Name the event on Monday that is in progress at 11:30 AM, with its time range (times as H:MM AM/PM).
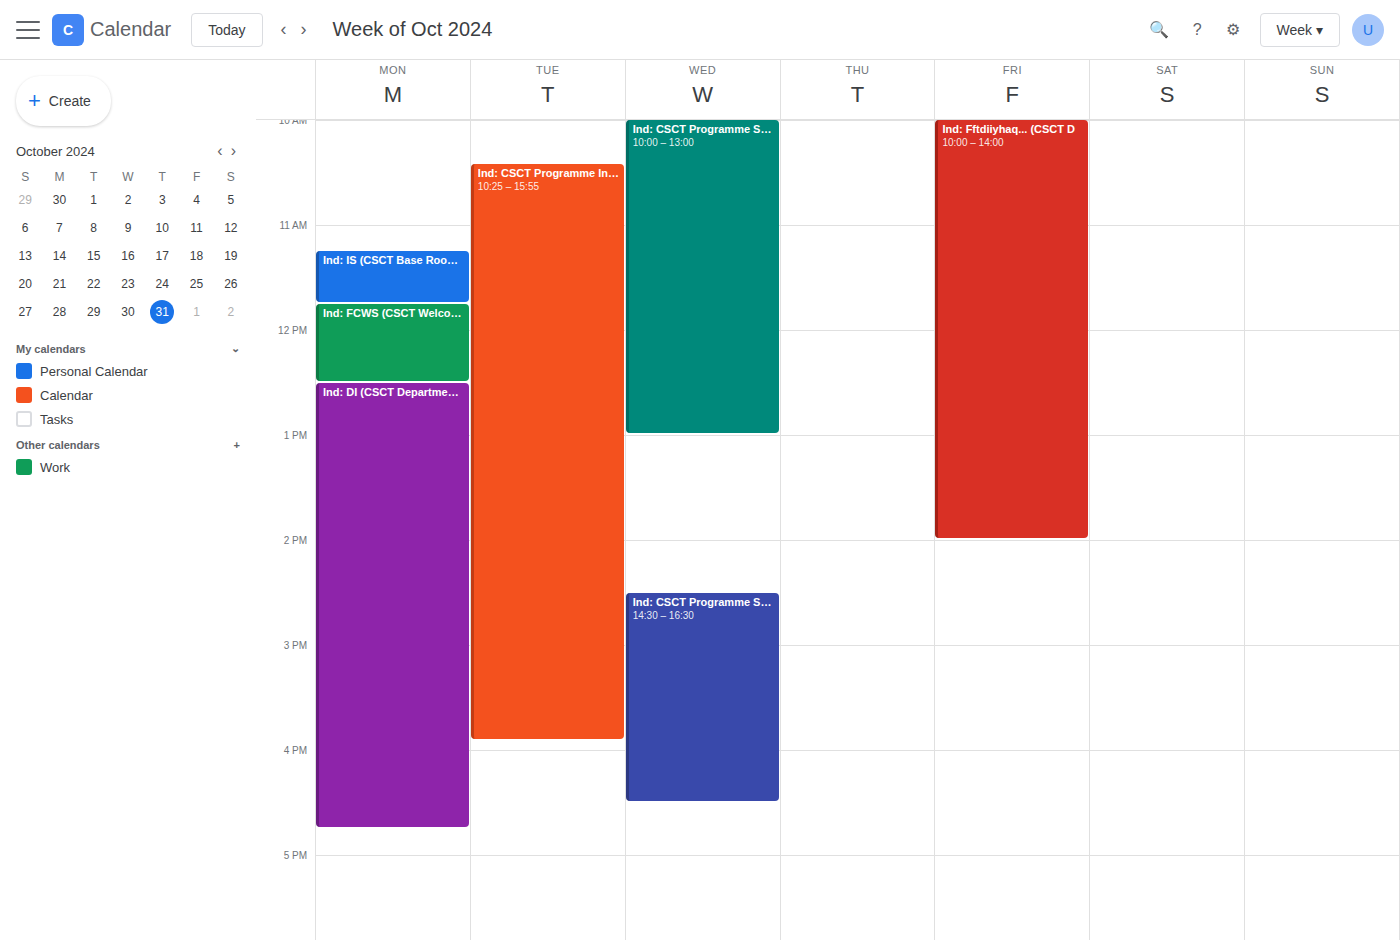
"Ind: IS (CSCT Base Room Fo", 11:15 AM to 11:45 AM